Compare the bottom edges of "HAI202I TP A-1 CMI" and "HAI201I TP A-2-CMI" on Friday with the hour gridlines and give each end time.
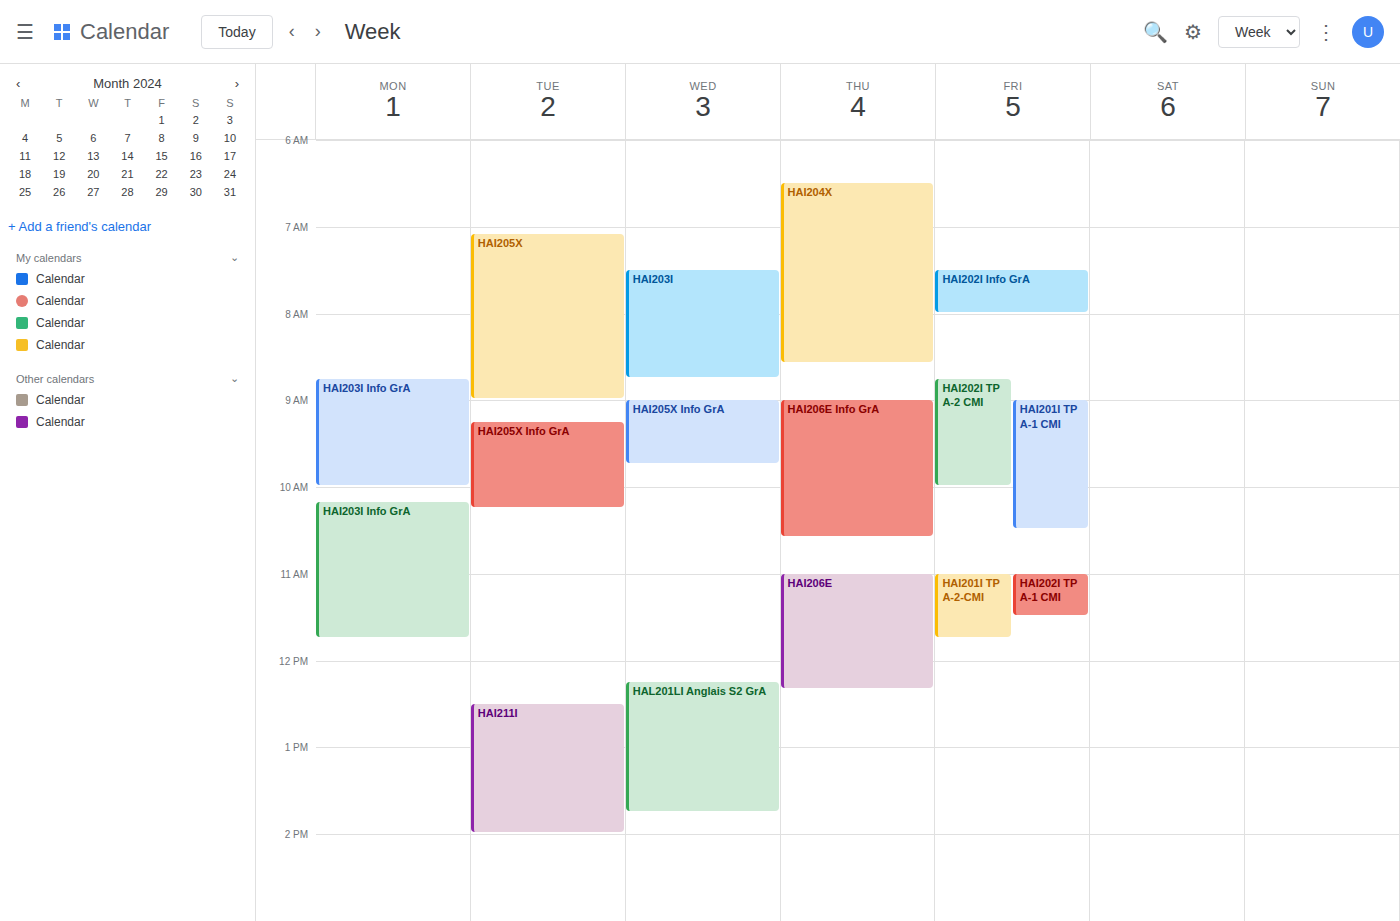
"HAI202I TP A-1 CMI": 11:30 AM, halfway between the 11 AM and 12 PM lines. "HAI201I TP A-2-CMI": 11:45 AM, neither: three quarters of the way from the 11 AM line to the 12 PM line.